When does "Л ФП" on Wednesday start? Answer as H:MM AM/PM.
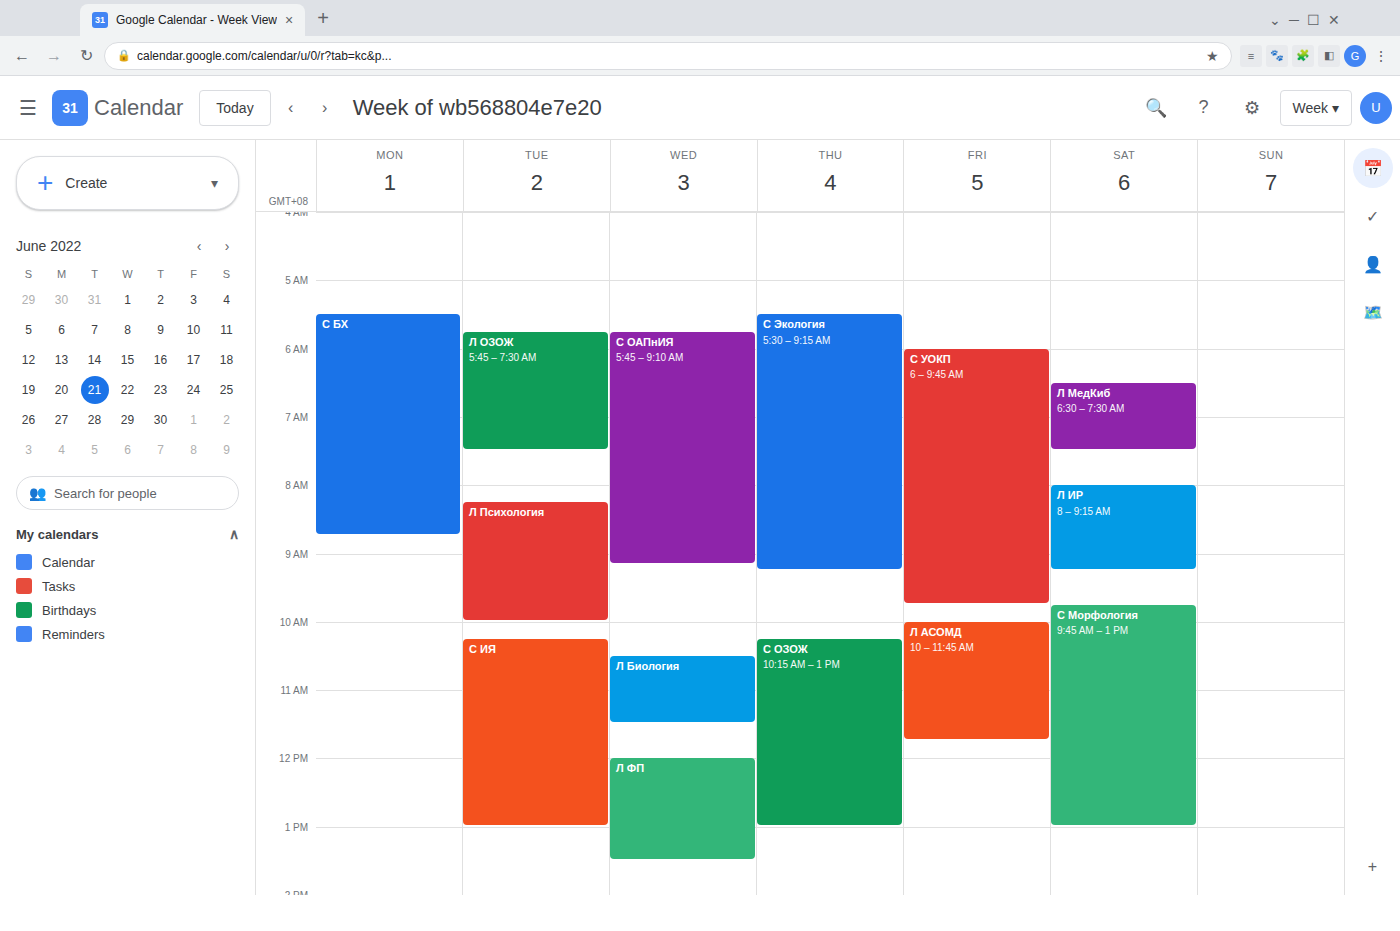
12:00 PM